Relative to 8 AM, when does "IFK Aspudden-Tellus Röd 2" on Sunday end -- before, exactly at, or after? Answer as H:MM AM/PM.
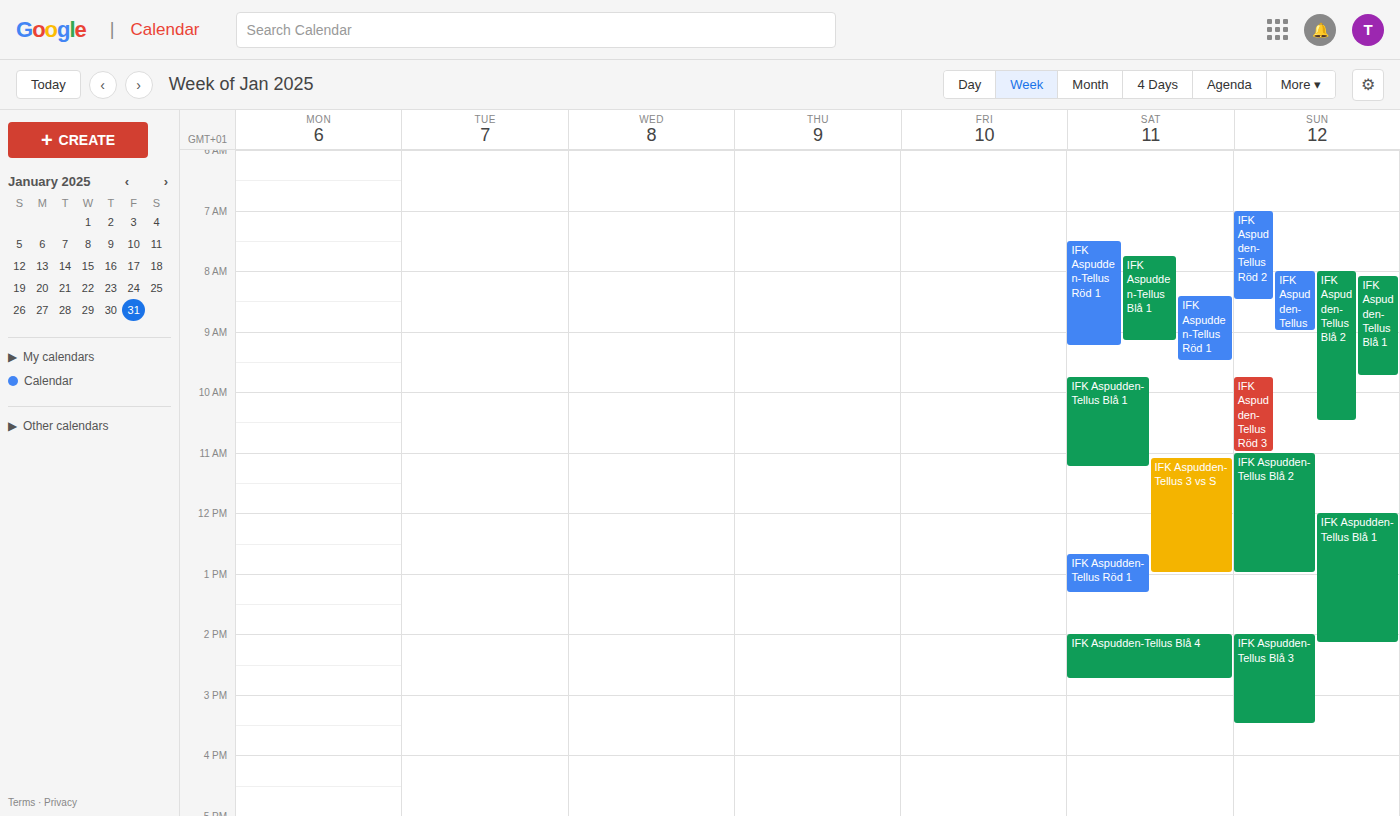
8:30 AM -- after 8 AM, 30 minutes below the 8 AM line.